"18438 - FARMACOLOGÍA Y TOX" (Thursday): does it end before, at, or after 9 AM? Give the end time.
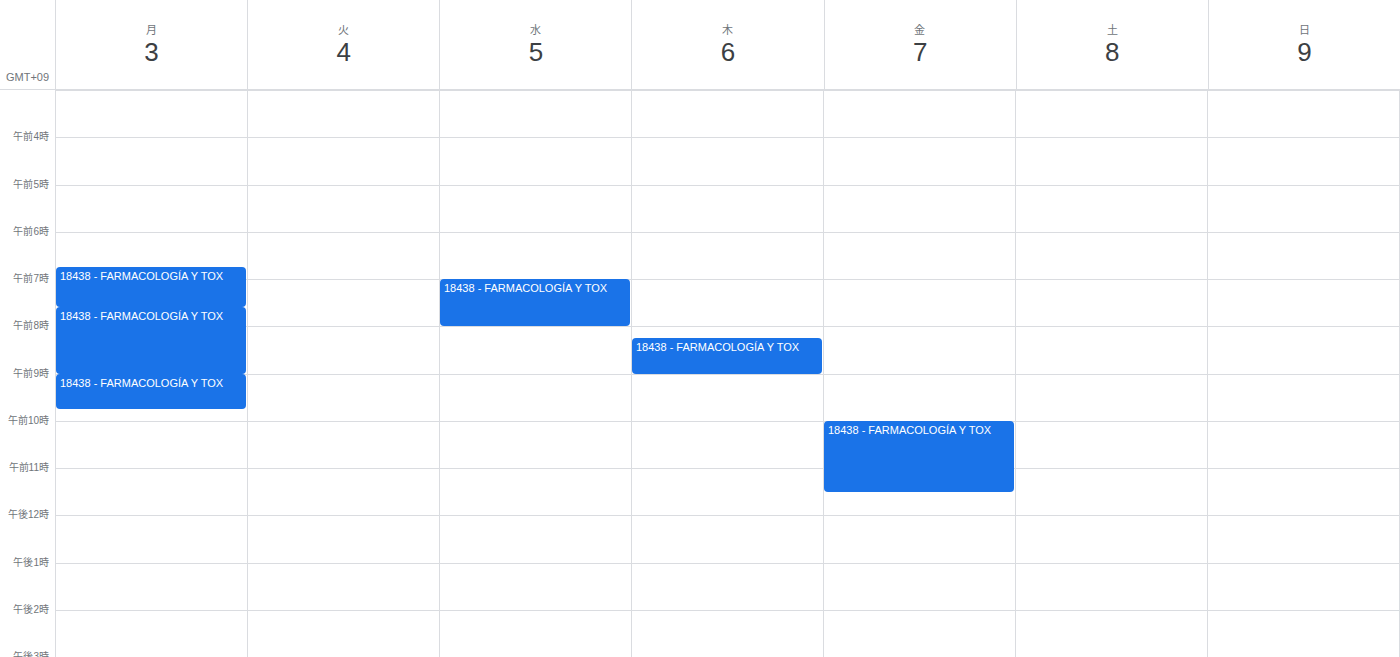
9:00 AM -- exactly at 9 AM, on the 9 AM line.